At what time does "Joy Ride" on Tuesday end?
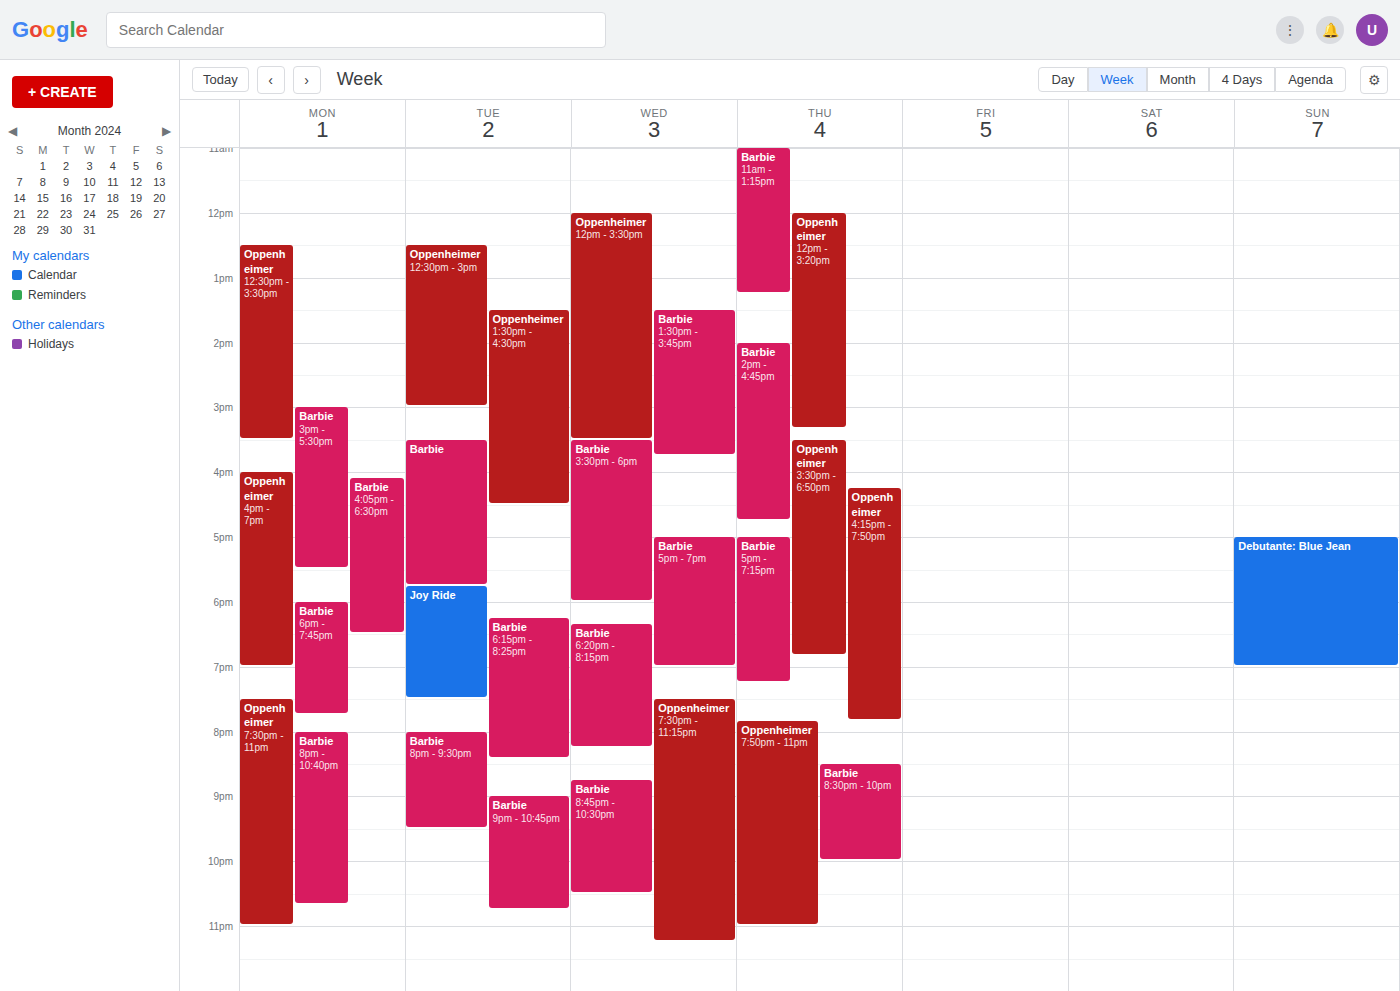
7:30 PM